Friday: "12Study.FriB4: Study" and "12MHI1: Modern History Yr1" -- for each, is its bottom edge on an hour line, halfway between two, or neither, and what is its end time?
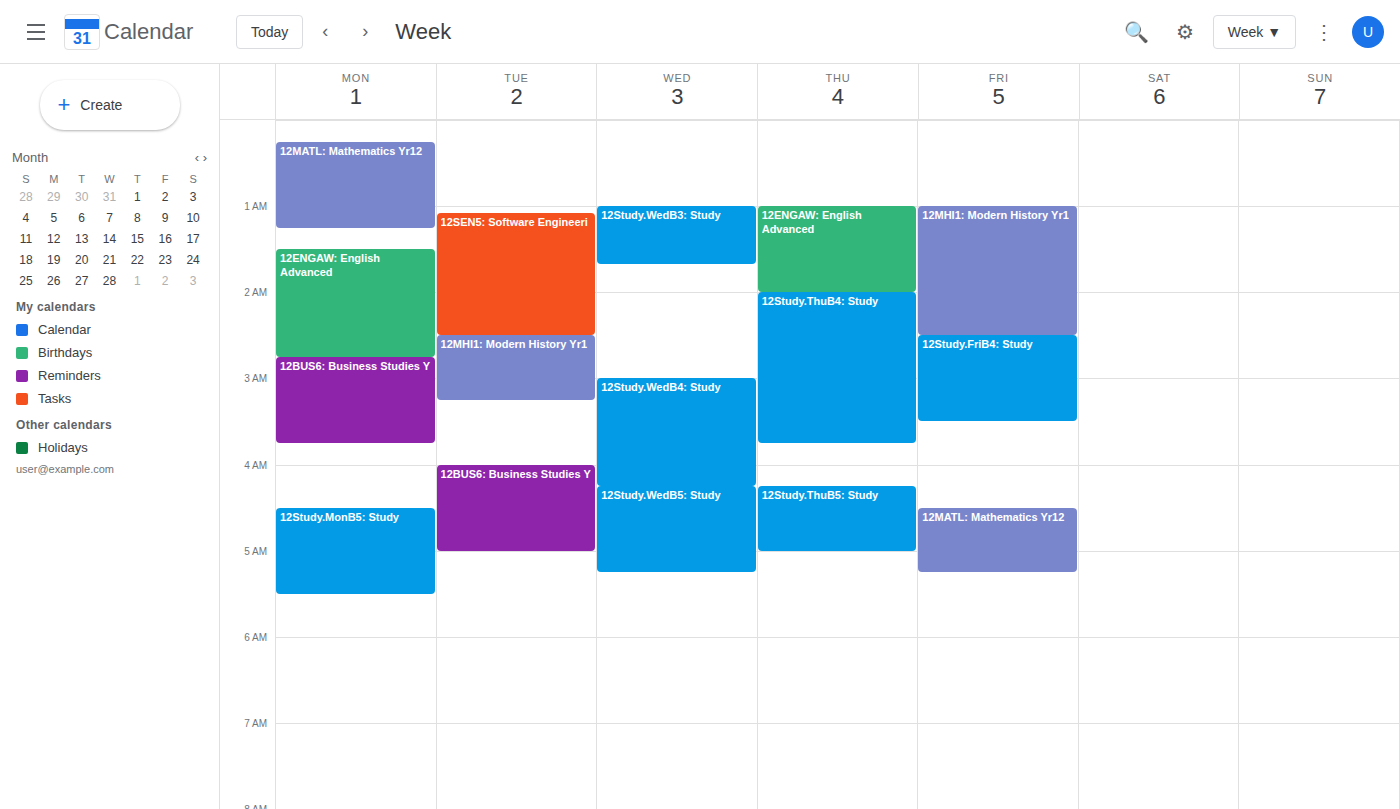
"12Study.FriB4: Study": 3:30 AM, halfway between the 3 AM and 4 AM lines. "12MHI1: Modern History Yr1": 2:30 AM, halfway between the 2 AM and 3 AM lines.